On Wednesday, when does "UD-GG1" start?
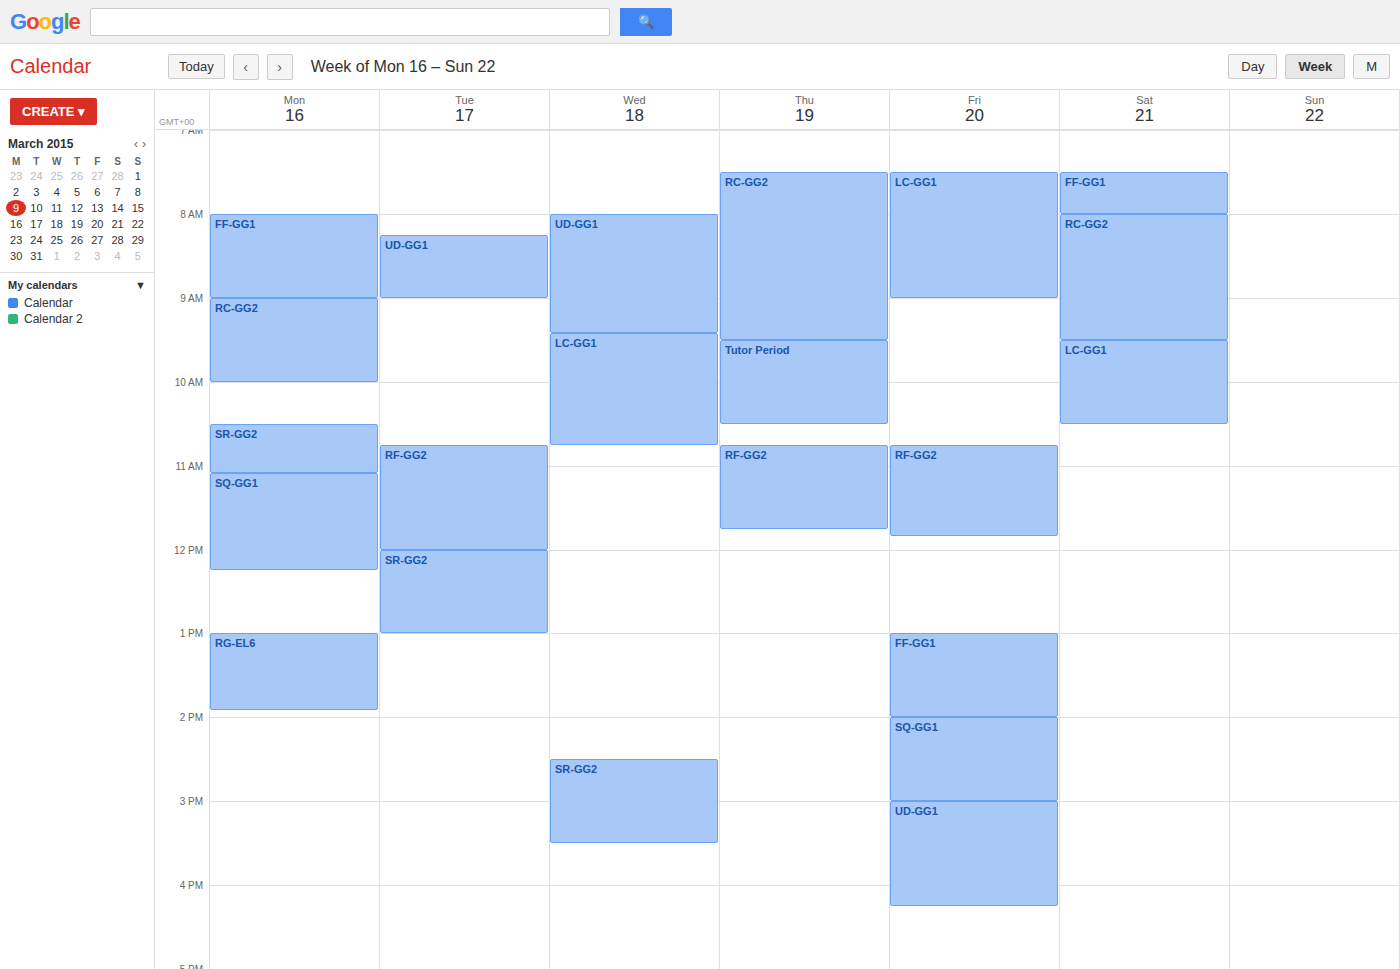
8:00 AM